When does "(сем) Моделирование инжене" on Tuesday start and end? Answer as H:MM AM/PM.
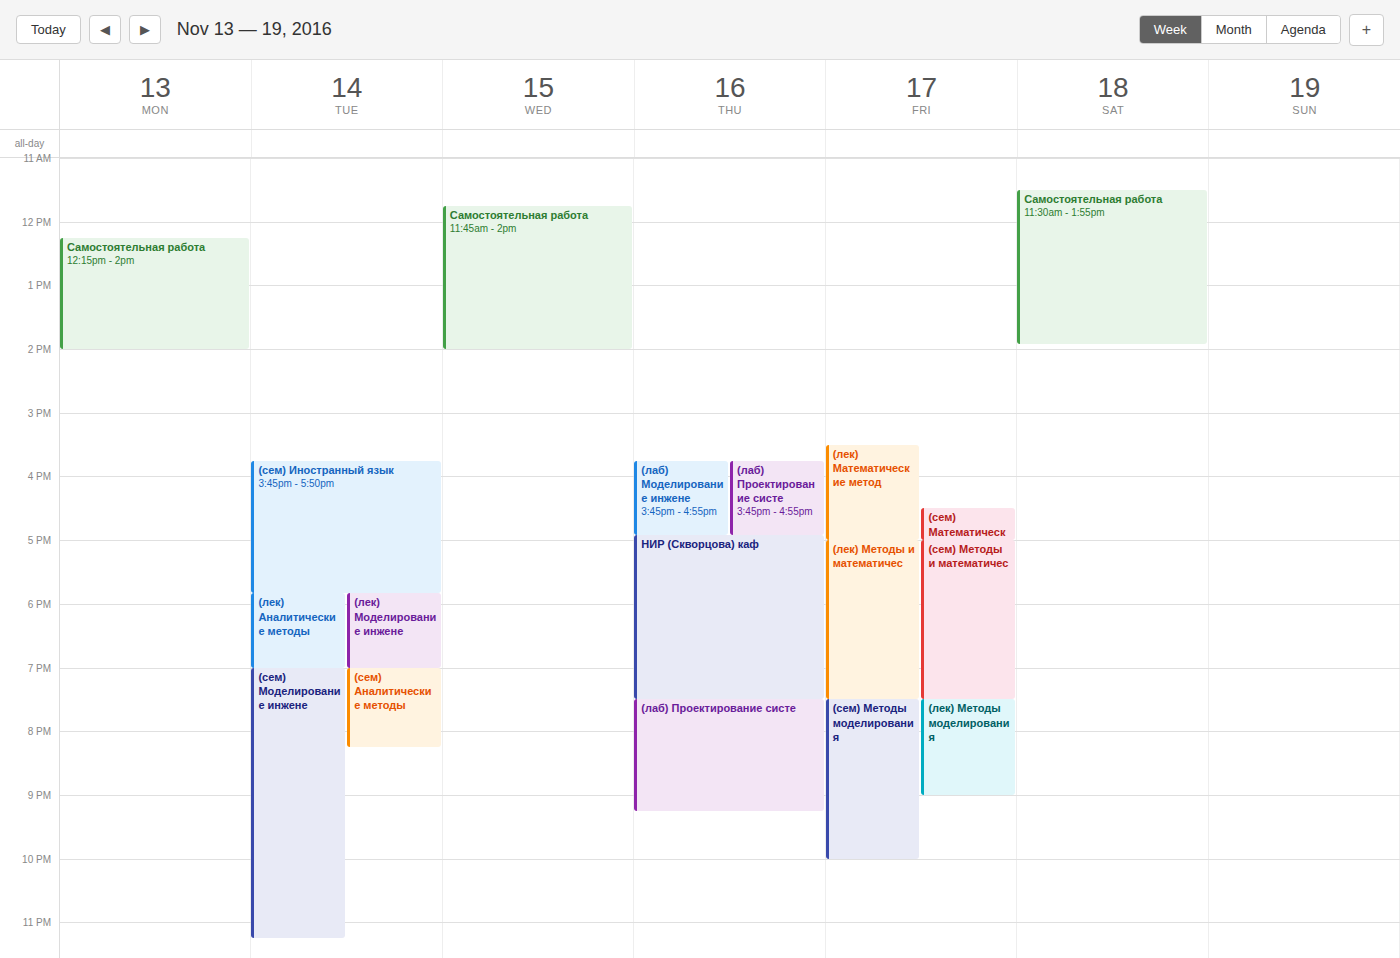
7:00 PM to 11:15 PM